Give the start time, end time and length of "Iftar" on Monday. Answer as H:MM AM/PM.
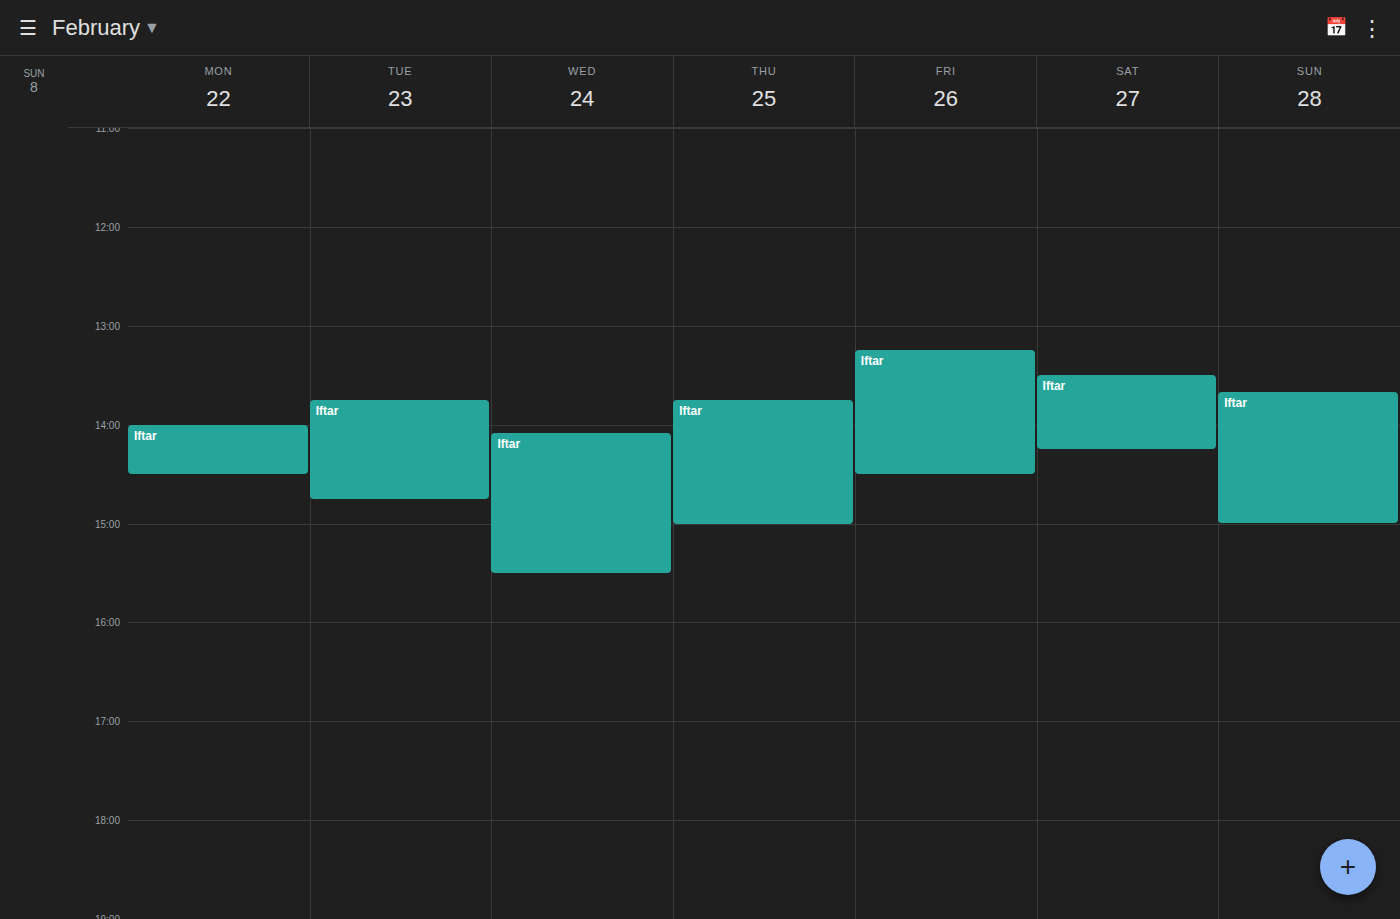
2:00 PM to 2:30 PM, 30 minutes